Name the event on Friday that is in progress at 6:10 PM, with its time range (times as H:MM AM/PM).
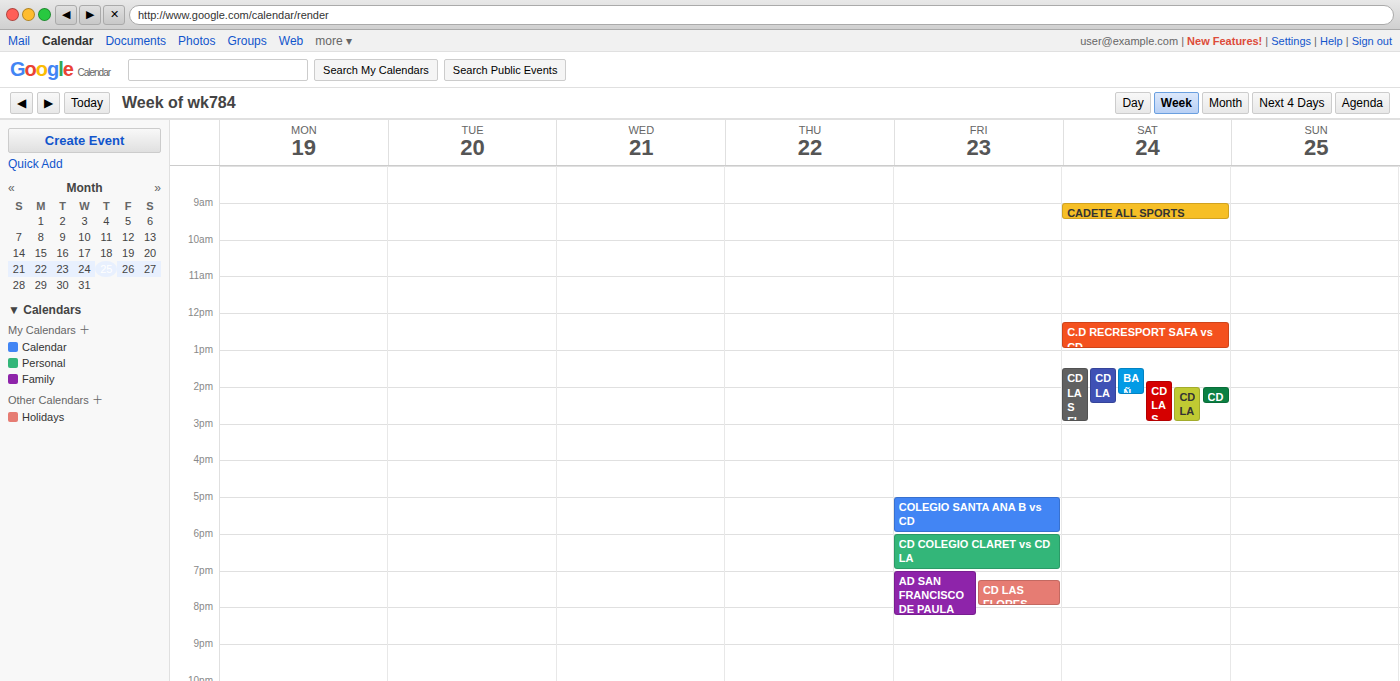
"CD COLEGIO CLARET vs CD LA", 6:00 PM to 7:00 PM